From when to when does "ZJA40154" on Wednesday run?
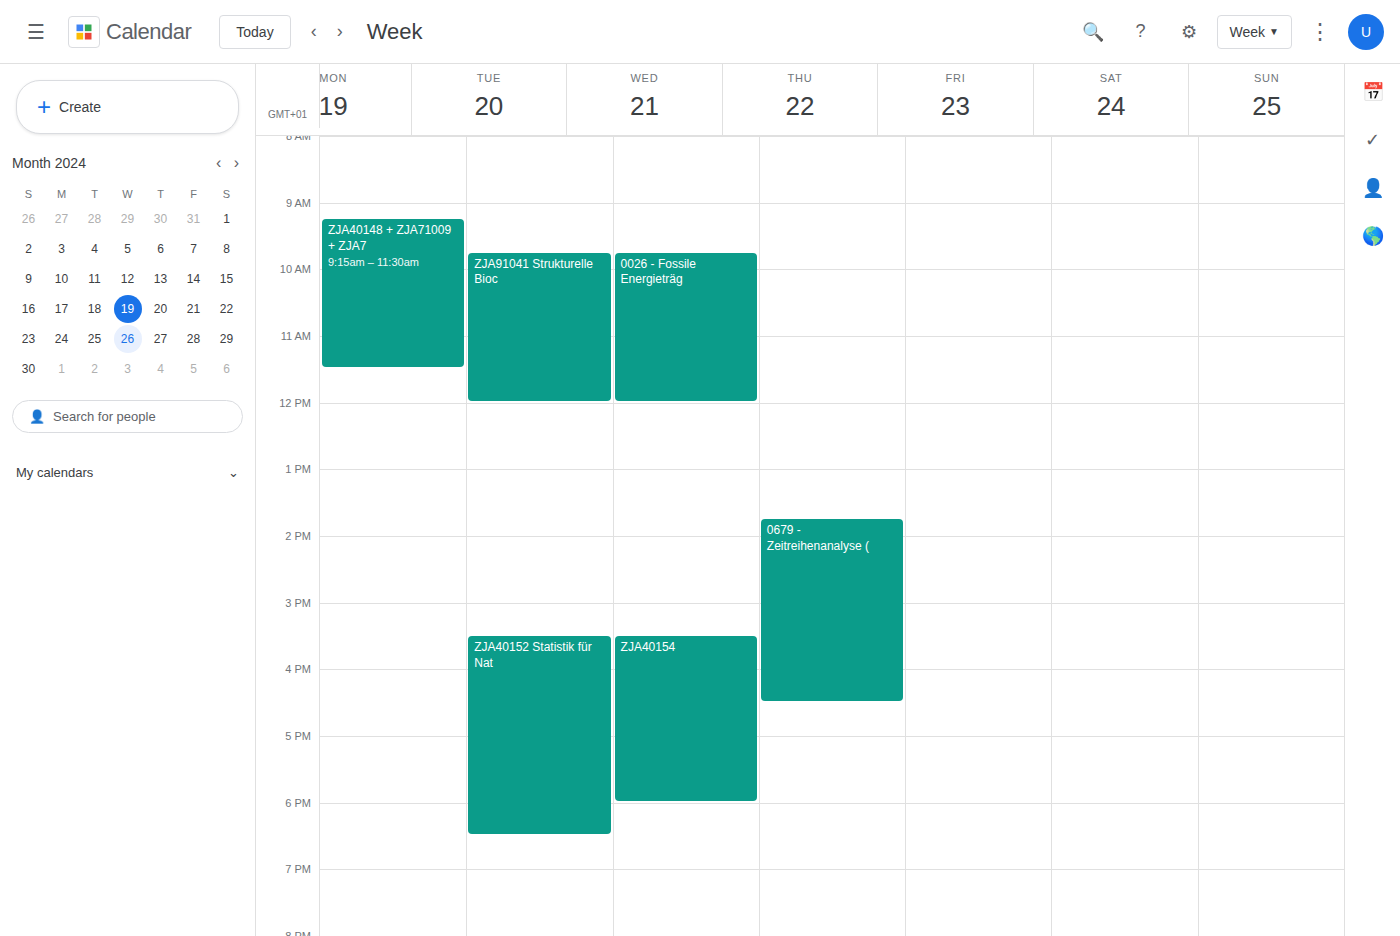
3:30 PM to 6:00 PM